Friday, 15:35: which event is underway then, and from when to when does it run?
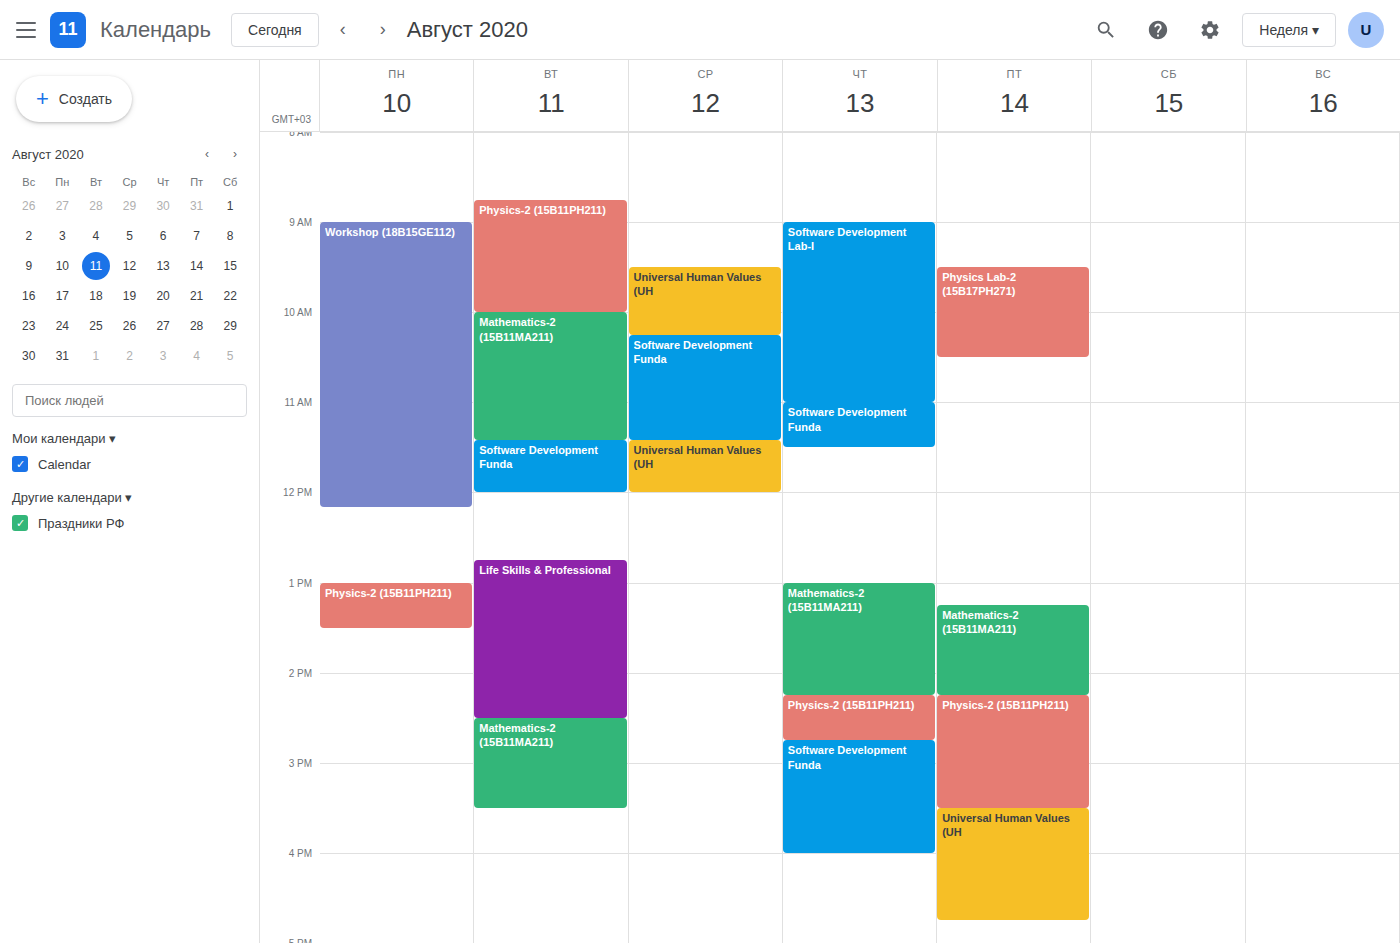
"Universal Human Values (UH", 15:30 to 16:45